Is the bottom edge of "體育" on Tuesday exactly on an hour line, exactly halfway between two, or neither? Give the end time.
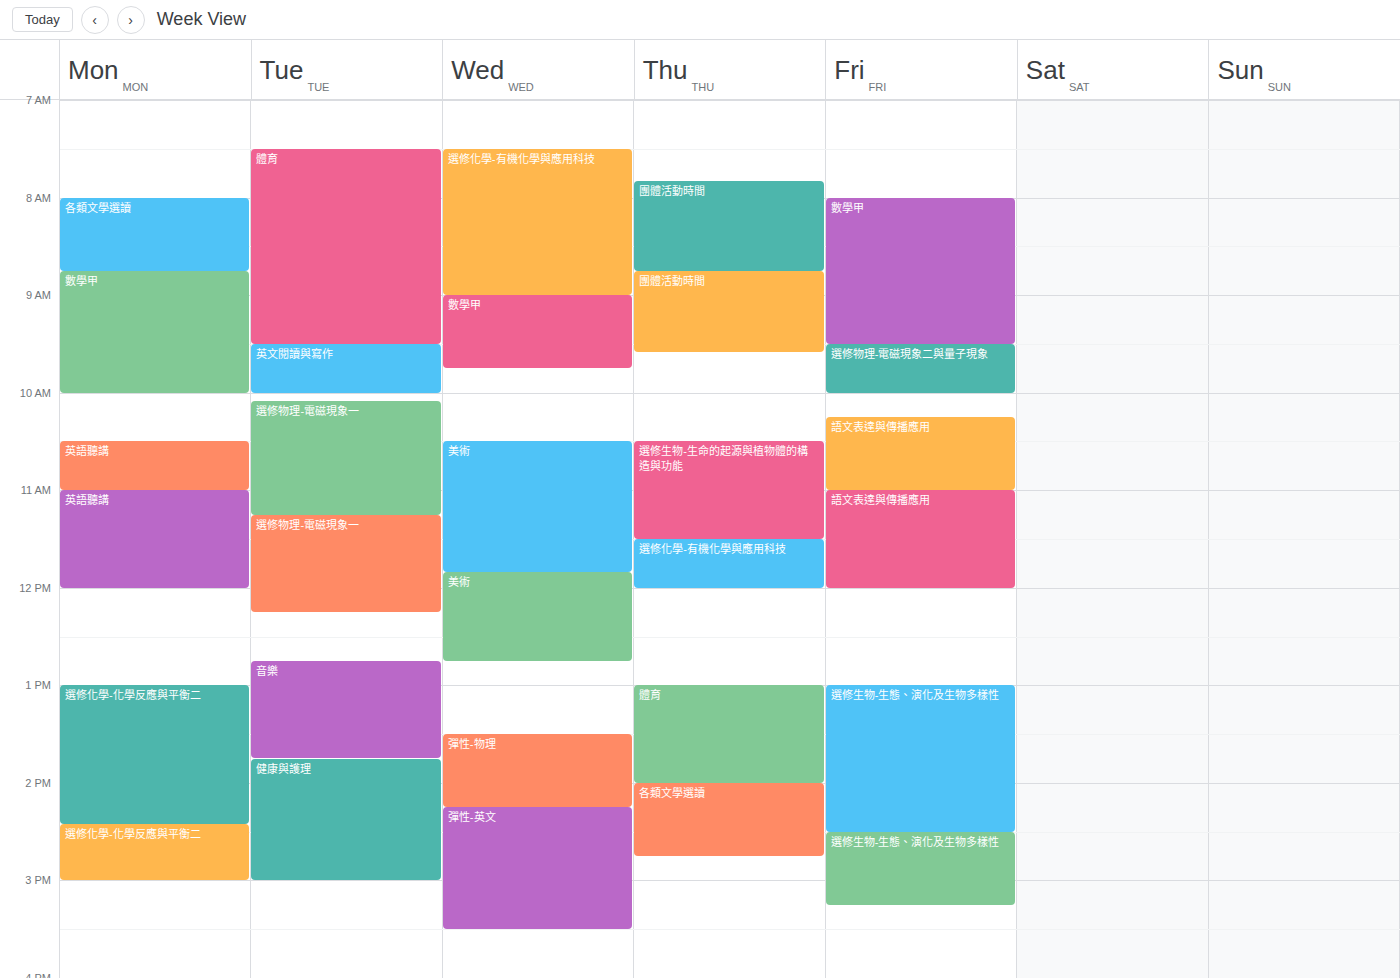
9:30 AM -- halfway between the 9 AM and 10 AM lines.